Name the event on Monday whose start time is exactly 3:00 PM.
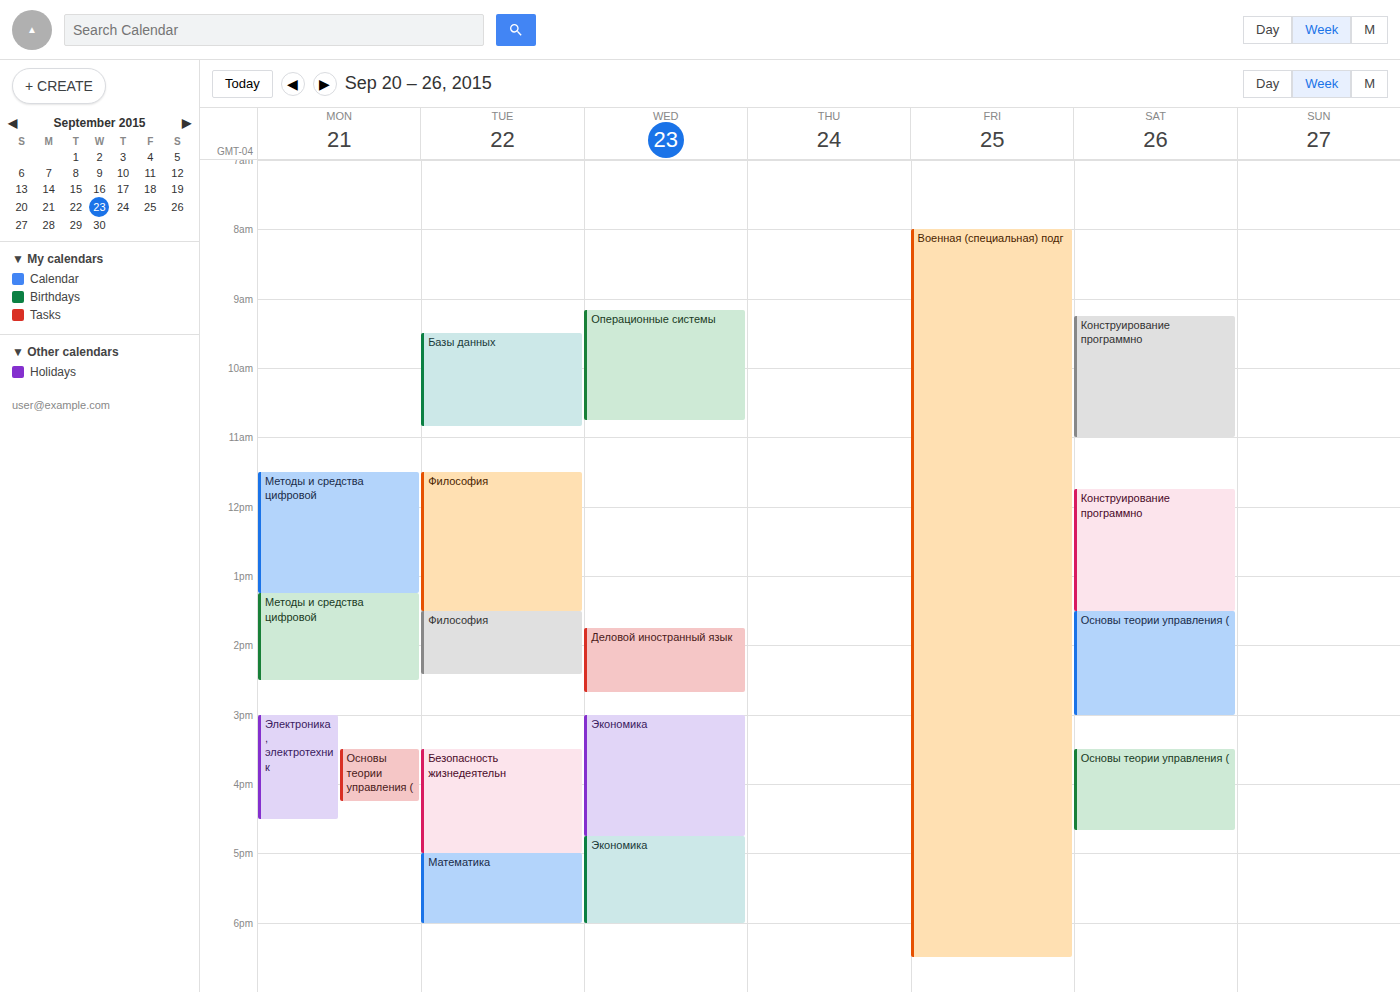
"Электроника, электротехник"